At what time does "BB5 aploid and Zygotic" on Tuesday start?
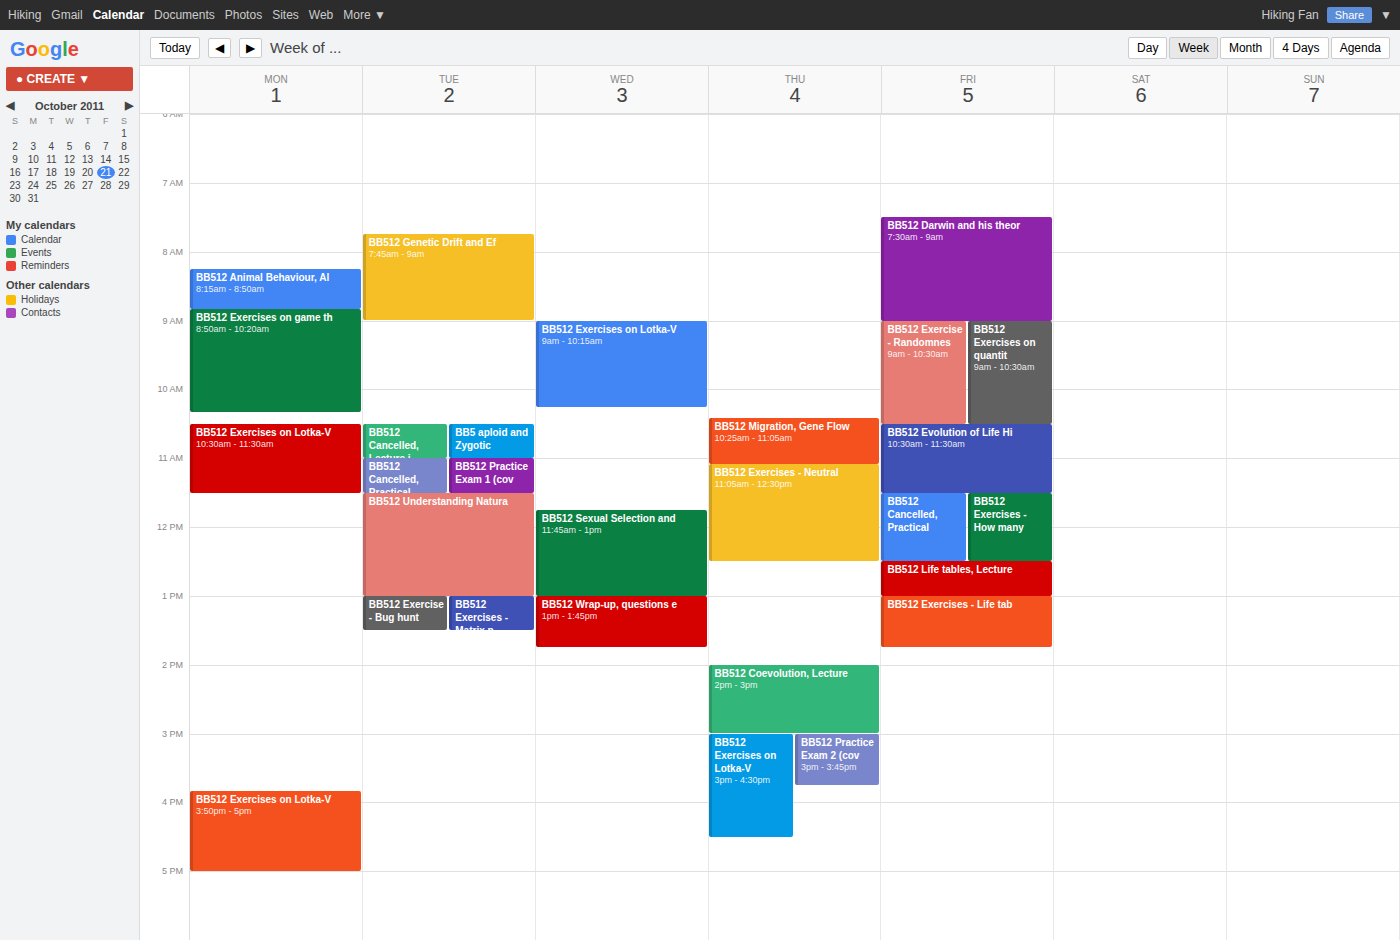
10:30